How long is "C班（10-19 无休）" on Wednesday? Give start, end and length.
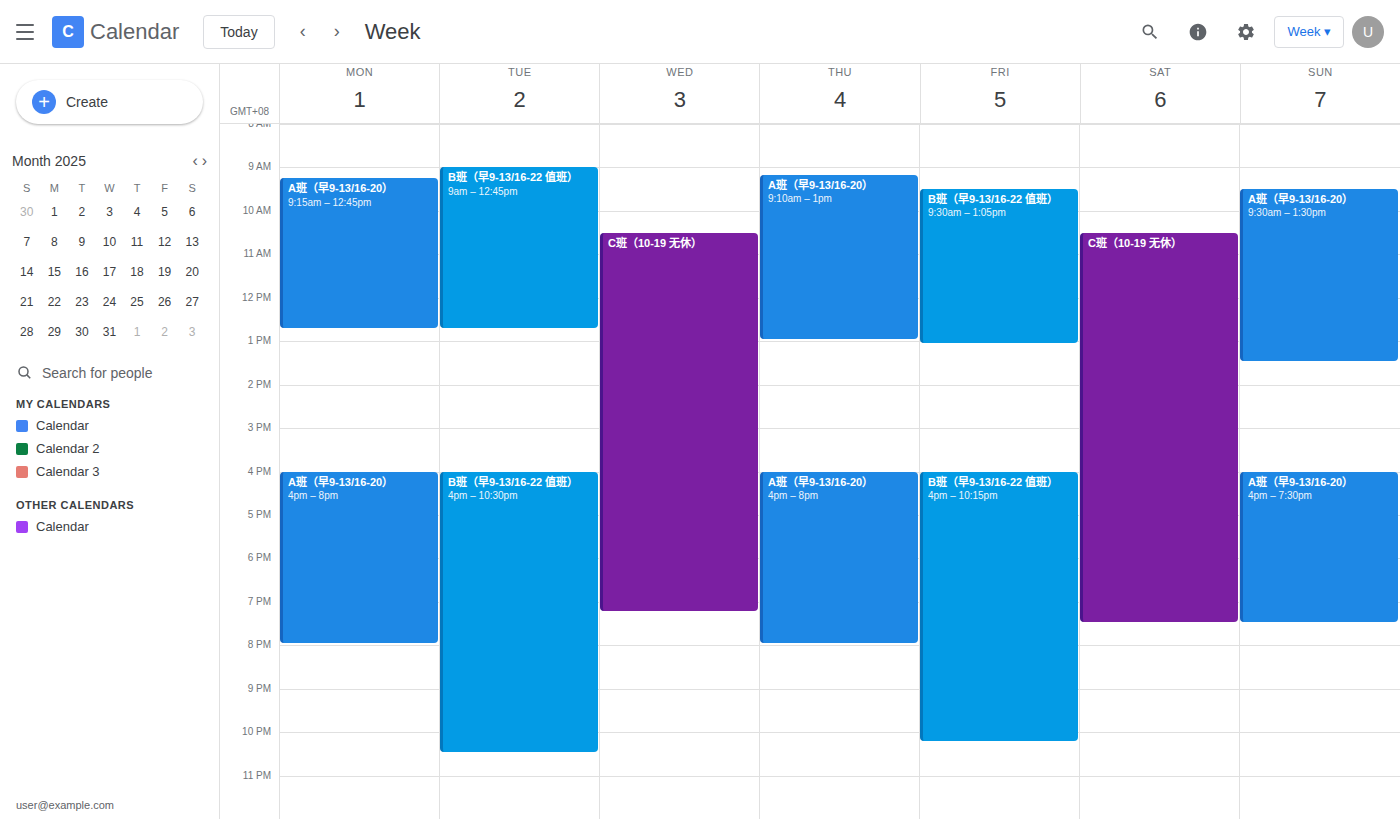
10:30 AM to 7:15 PM, 8 hours 45 minutes